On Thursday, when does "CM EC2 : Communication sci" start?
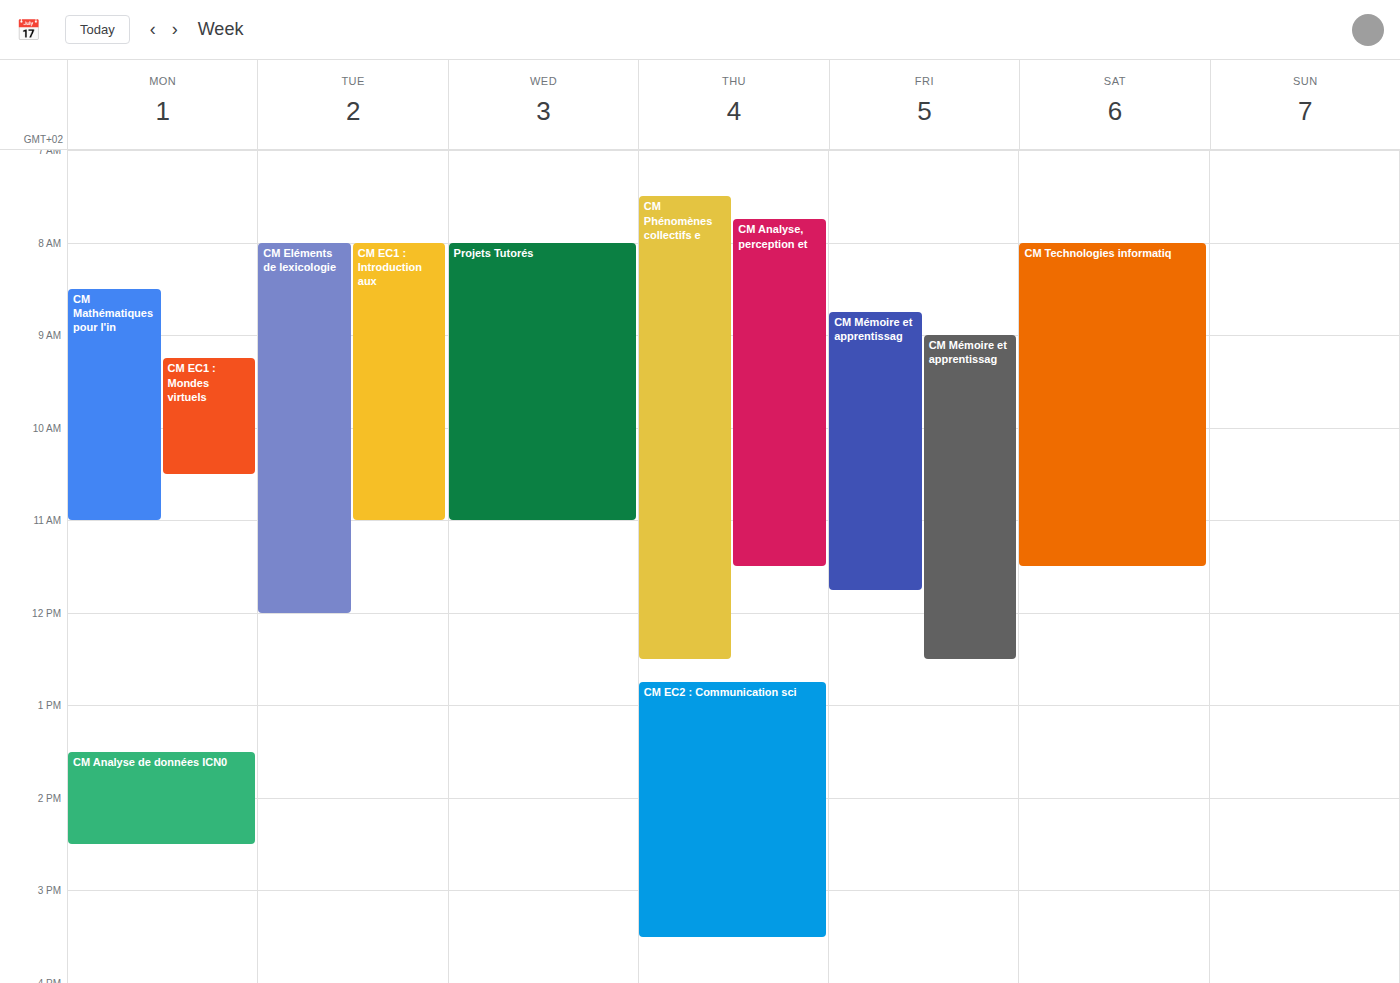
12:45 PM